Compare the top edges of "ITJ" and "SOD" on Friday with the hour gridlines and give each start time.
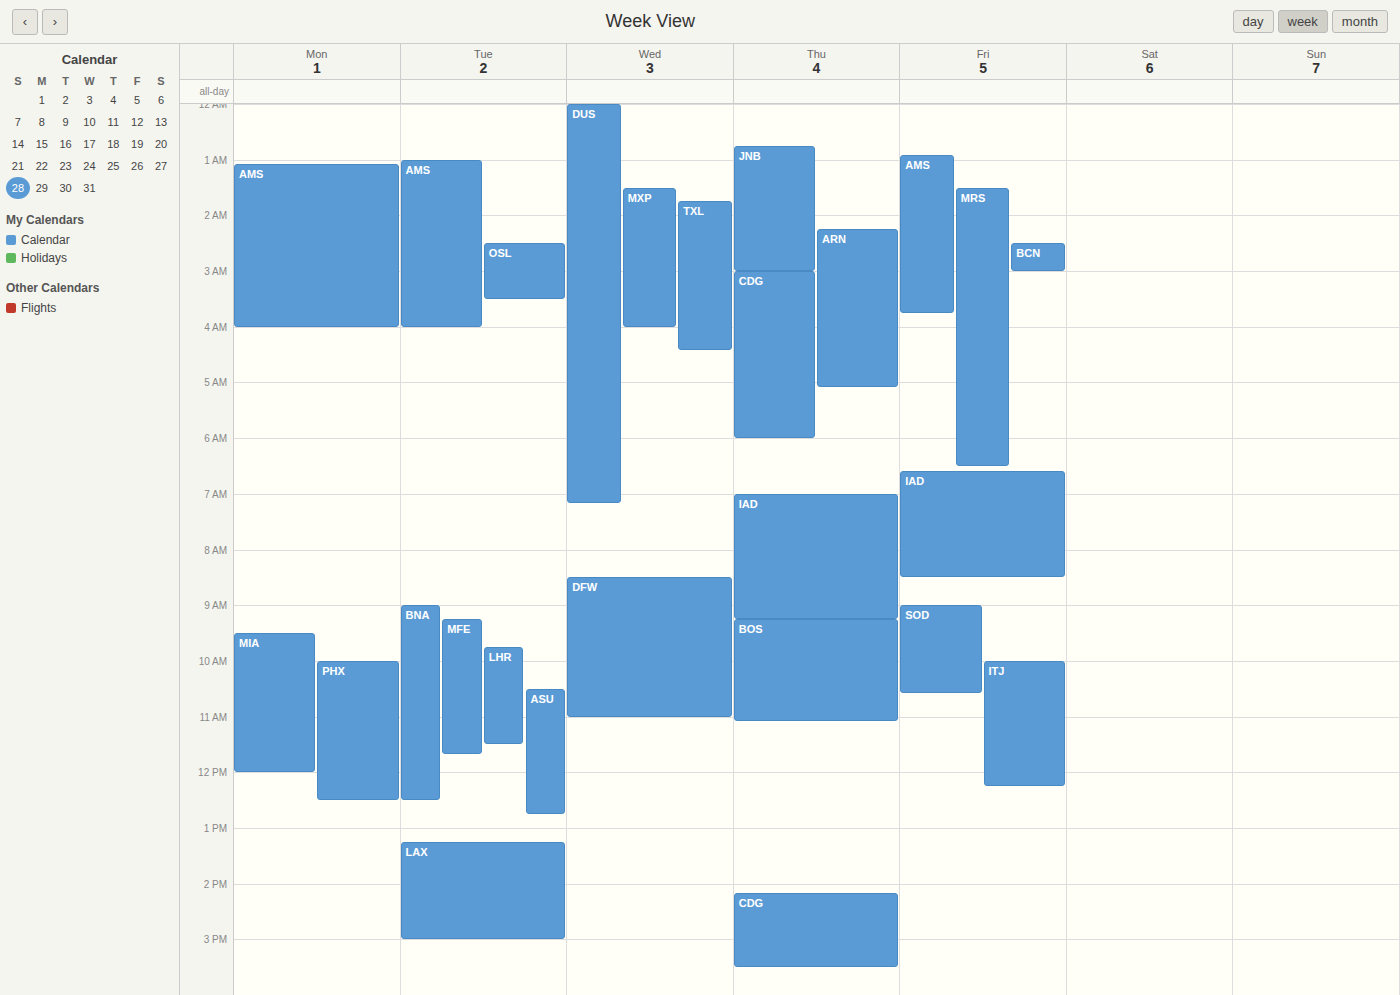
"ITJ": 10:00, exactly on the 10:00 line. "SOD": 09:00, exactly on the 09:00 line.